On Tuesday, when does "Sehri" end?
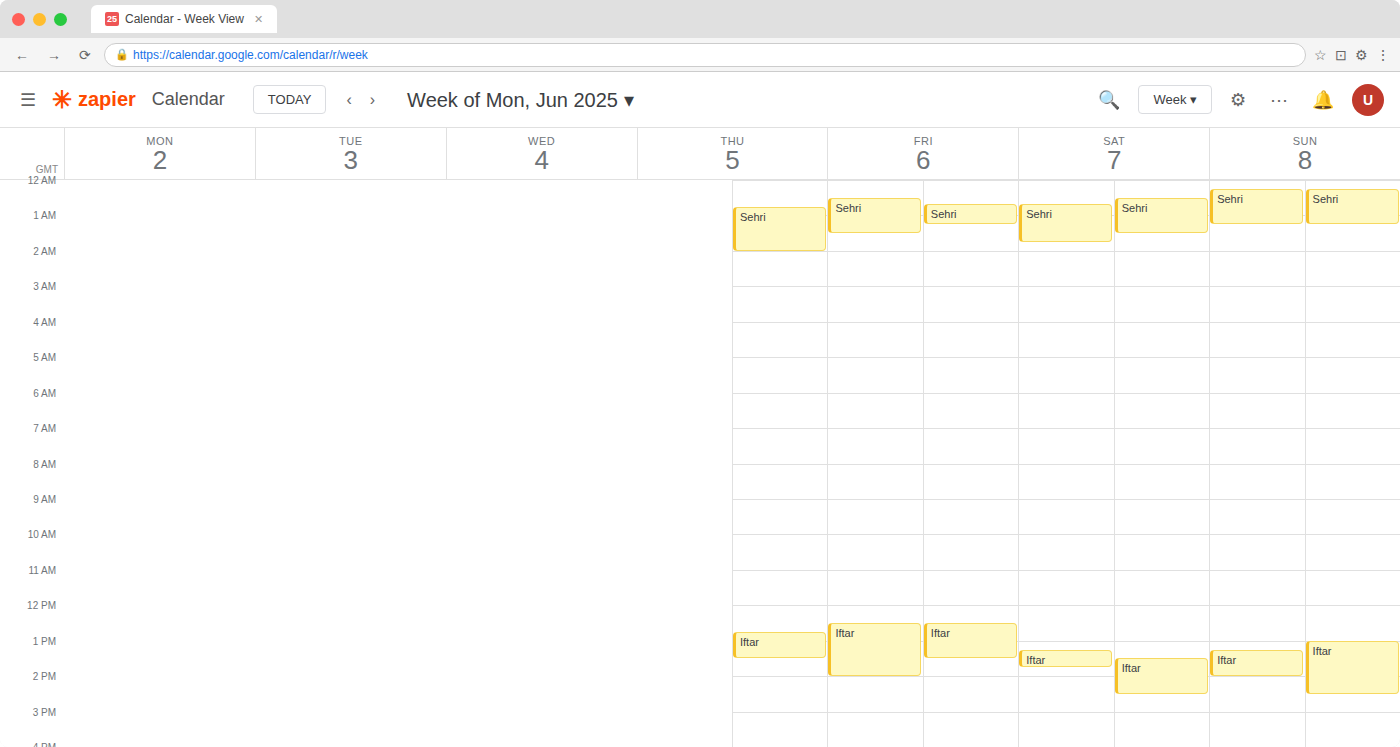
1:30 AM